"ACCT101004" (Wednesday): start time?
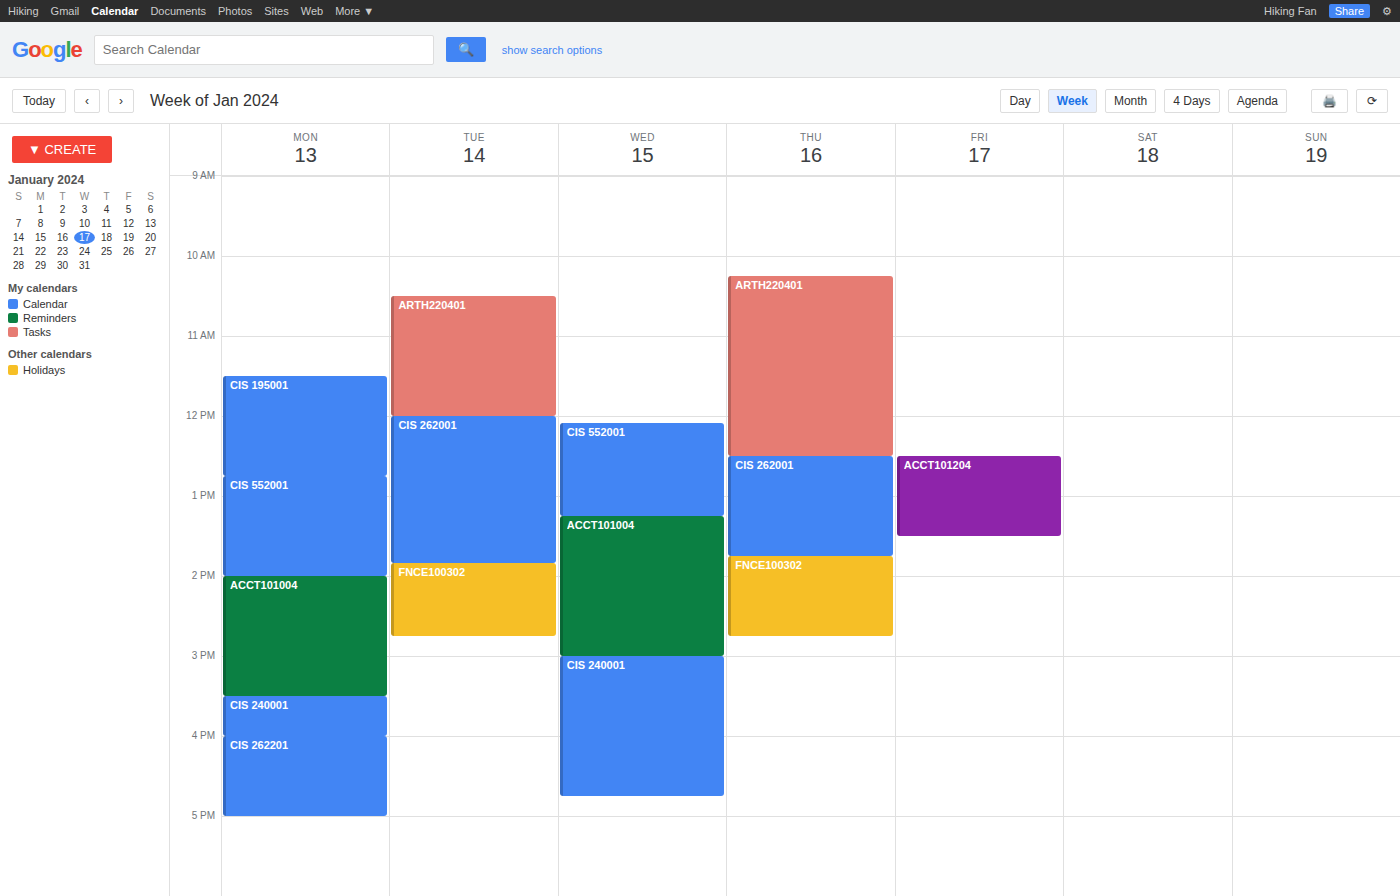
13:15